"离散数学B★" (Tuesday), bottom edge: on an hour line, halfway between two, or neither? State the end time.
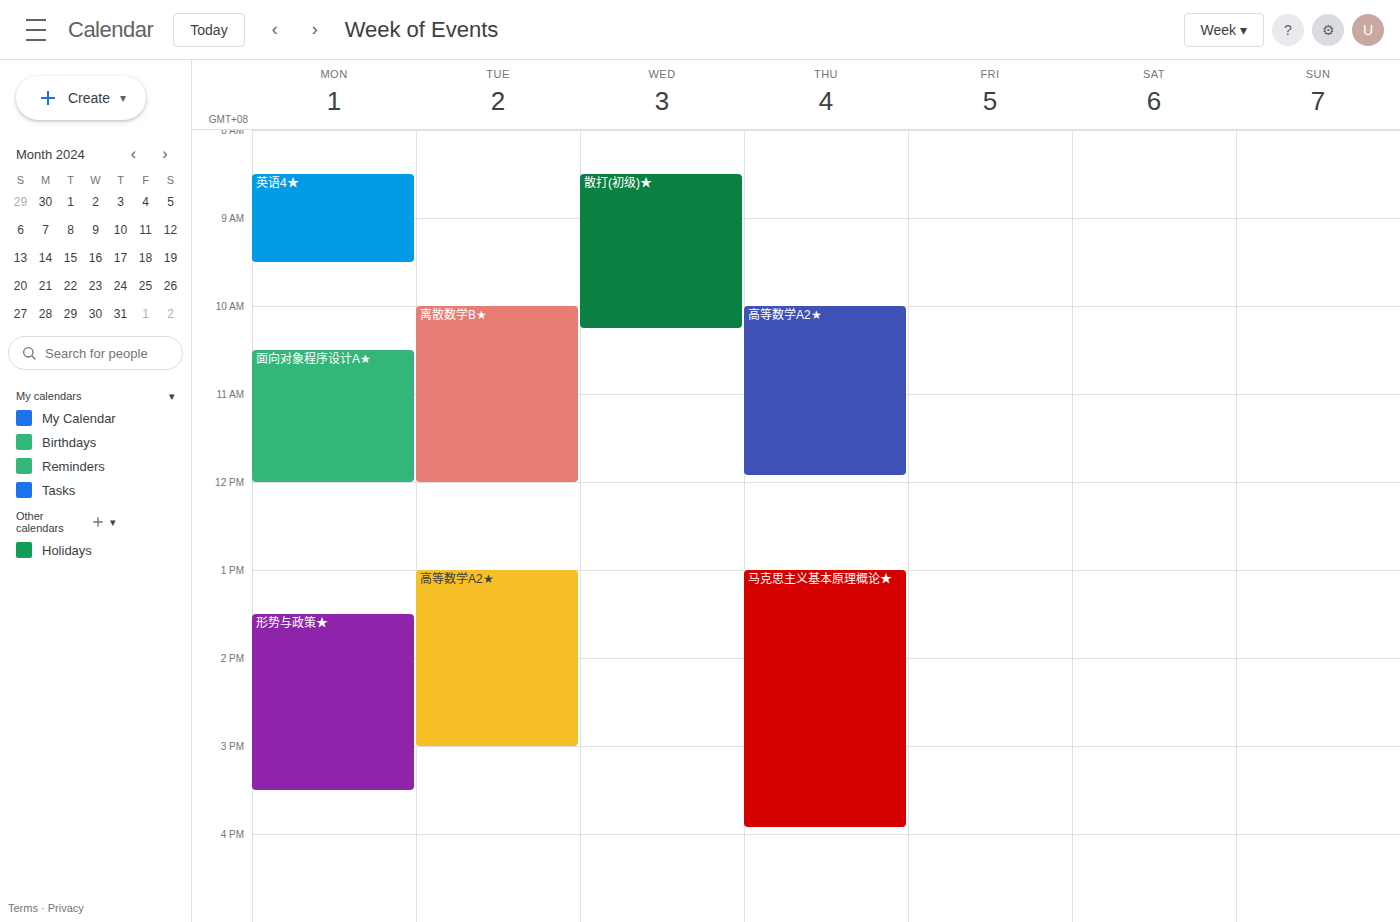
12:00 PM -- exactly on the 12 PM line.